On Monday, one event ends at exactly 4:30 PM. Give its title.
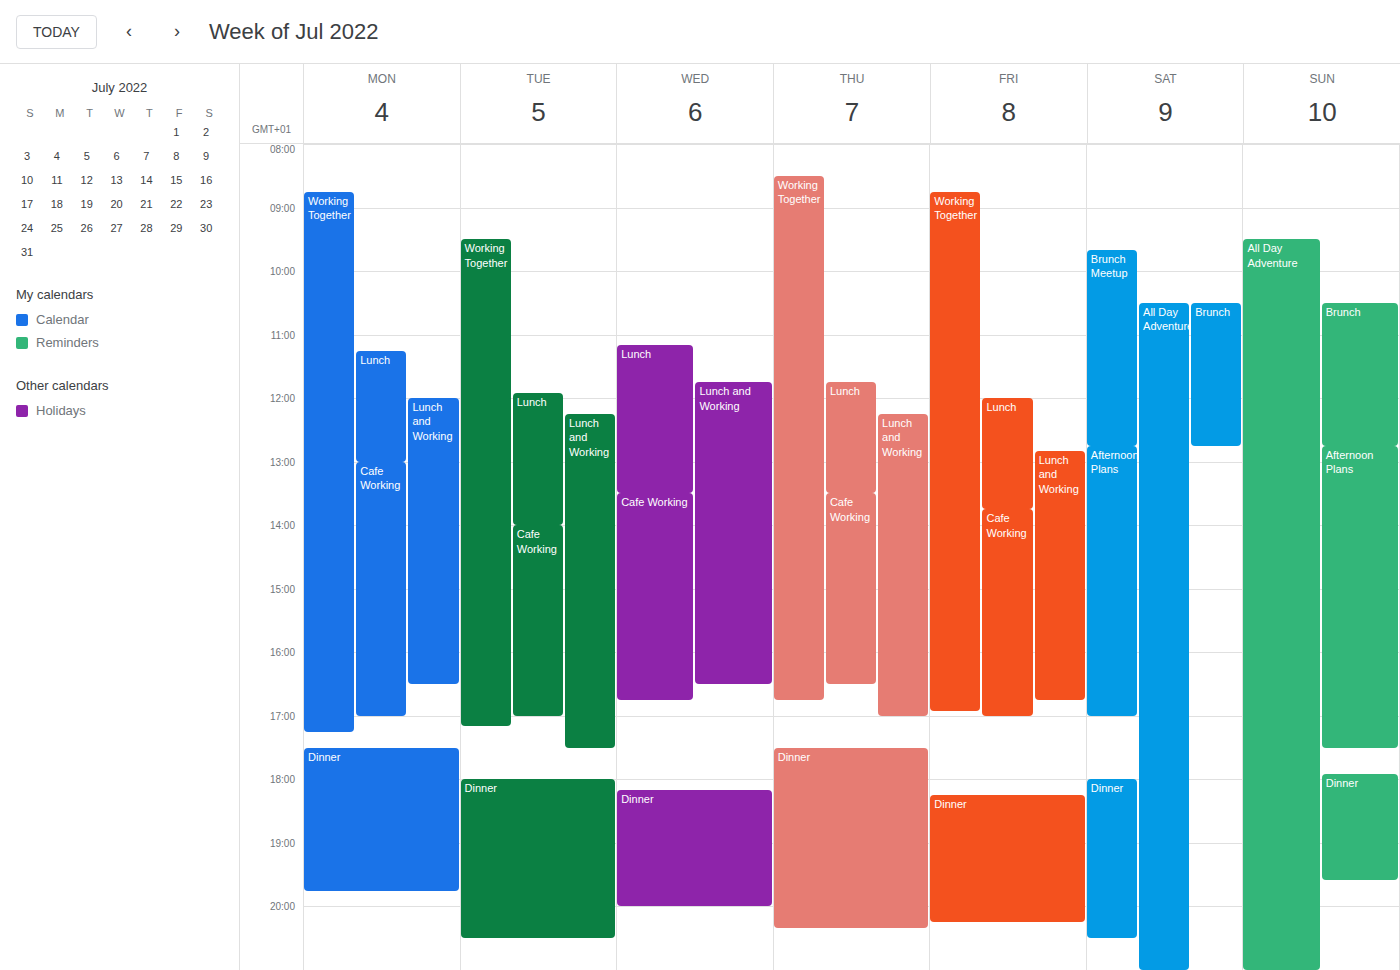
"Lunch and Working"